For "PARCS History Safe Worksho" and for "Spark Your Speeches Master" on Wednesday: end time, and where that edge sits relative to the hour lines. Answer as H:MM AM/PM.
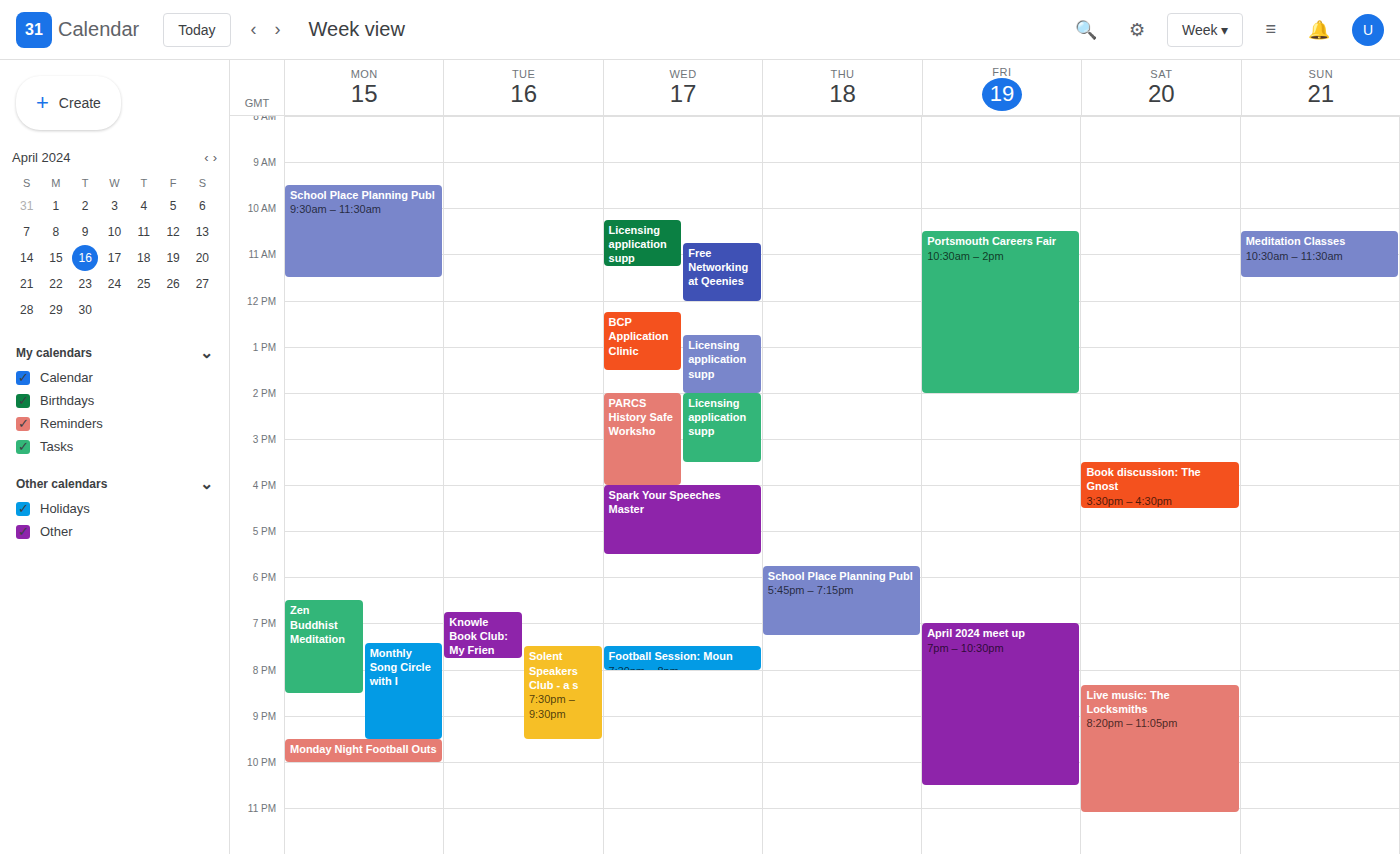
"PARCS History Safe Worksho": 4:00 PM, exactly on the 4 PM line. "Spark Your Speeches Master": 5:30 PM, halfway between the 5 PM and 6 PM lines.